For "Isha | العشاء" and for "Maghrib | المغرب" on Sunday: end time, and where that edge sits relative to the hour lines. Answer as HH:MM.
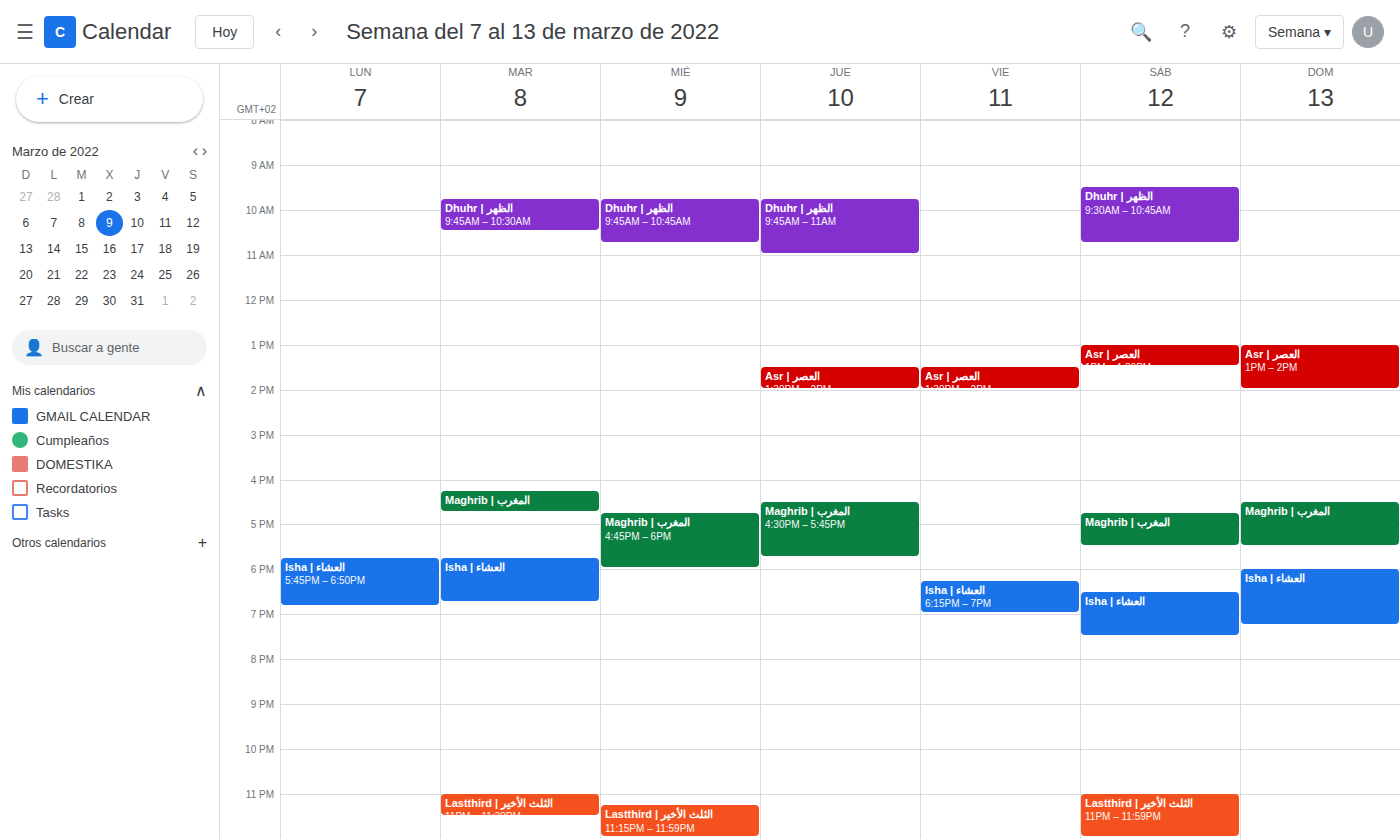
"Isha | العشاء": 19:15, neither: a quarter of the way from the 19:00 line to the 20:00 line. "Maghrib | المغرب": 17:30, halfway between the 17:00 and 18:00 lines.